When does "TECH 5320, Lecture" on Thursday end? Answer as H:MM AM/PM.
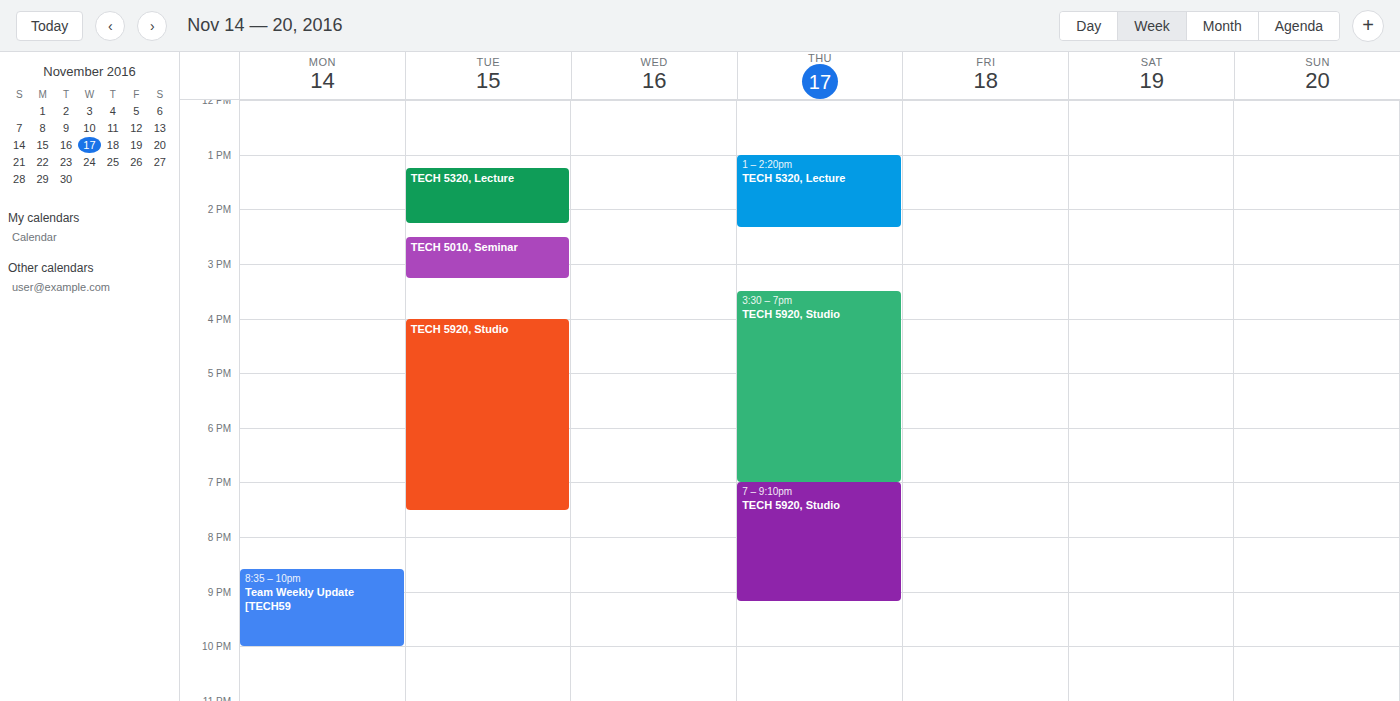
2:20 PM